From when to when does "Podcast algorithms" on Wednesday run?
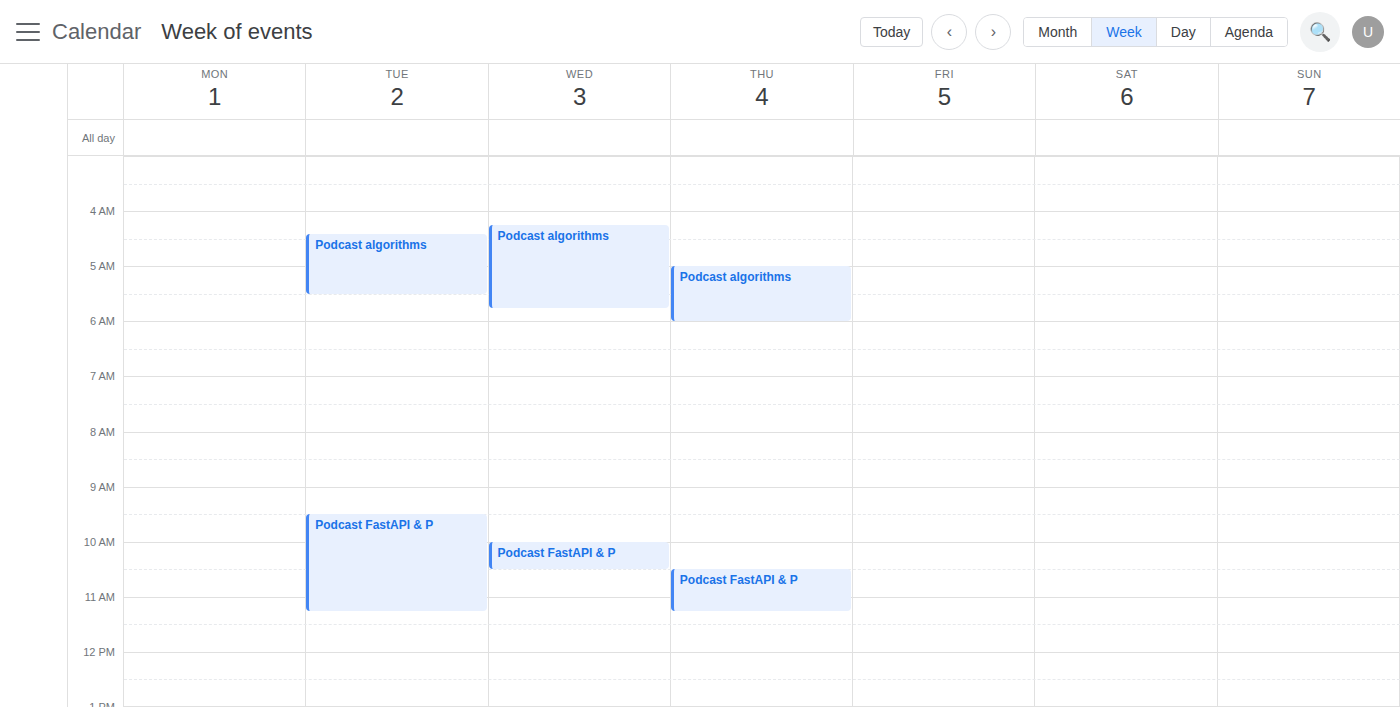
4:15 AM to 5:45 AM